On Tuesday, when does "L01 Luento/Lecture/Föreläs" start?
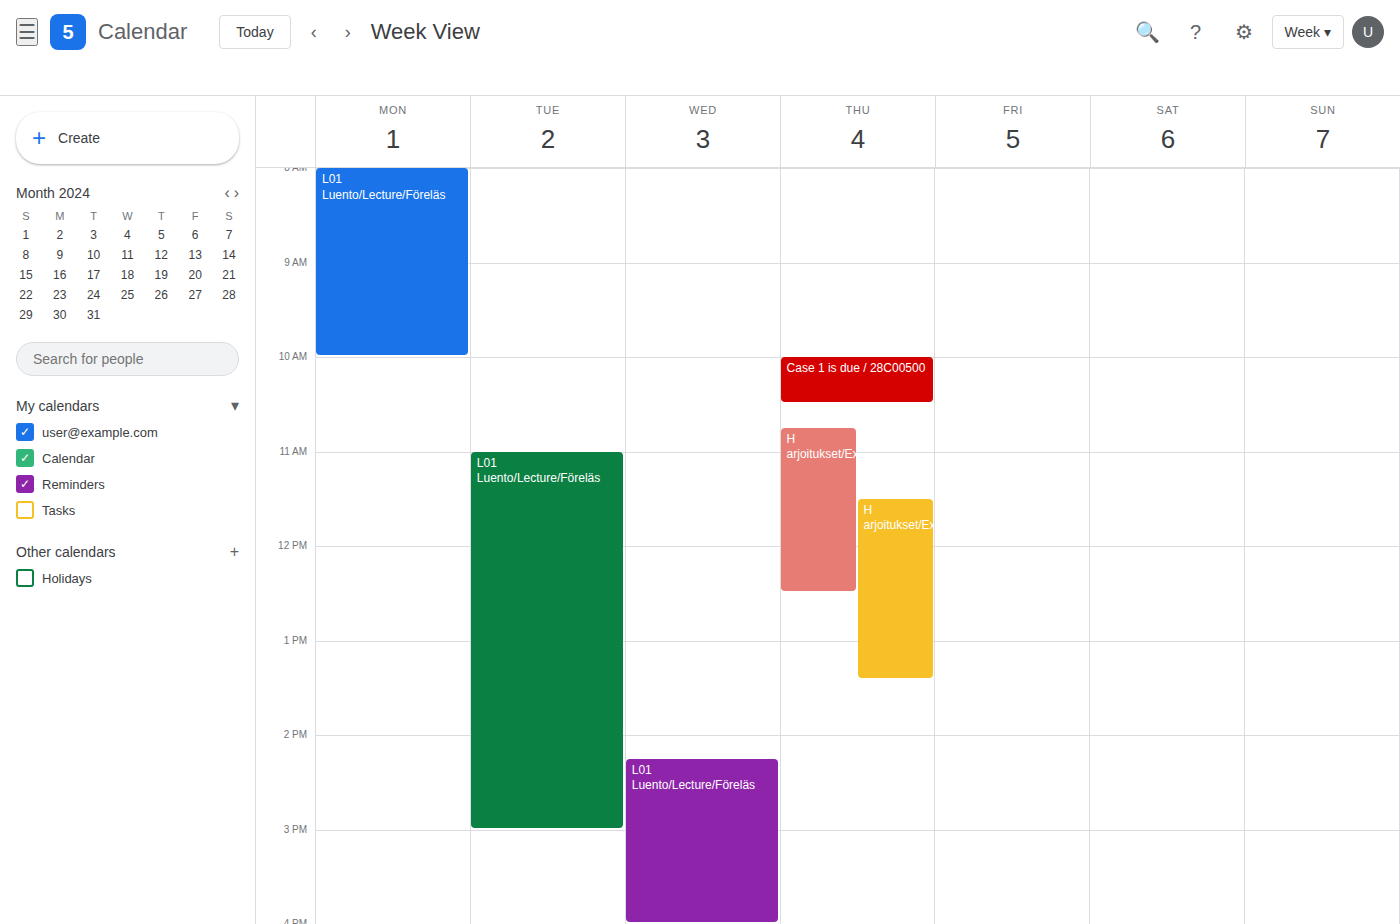
11:00